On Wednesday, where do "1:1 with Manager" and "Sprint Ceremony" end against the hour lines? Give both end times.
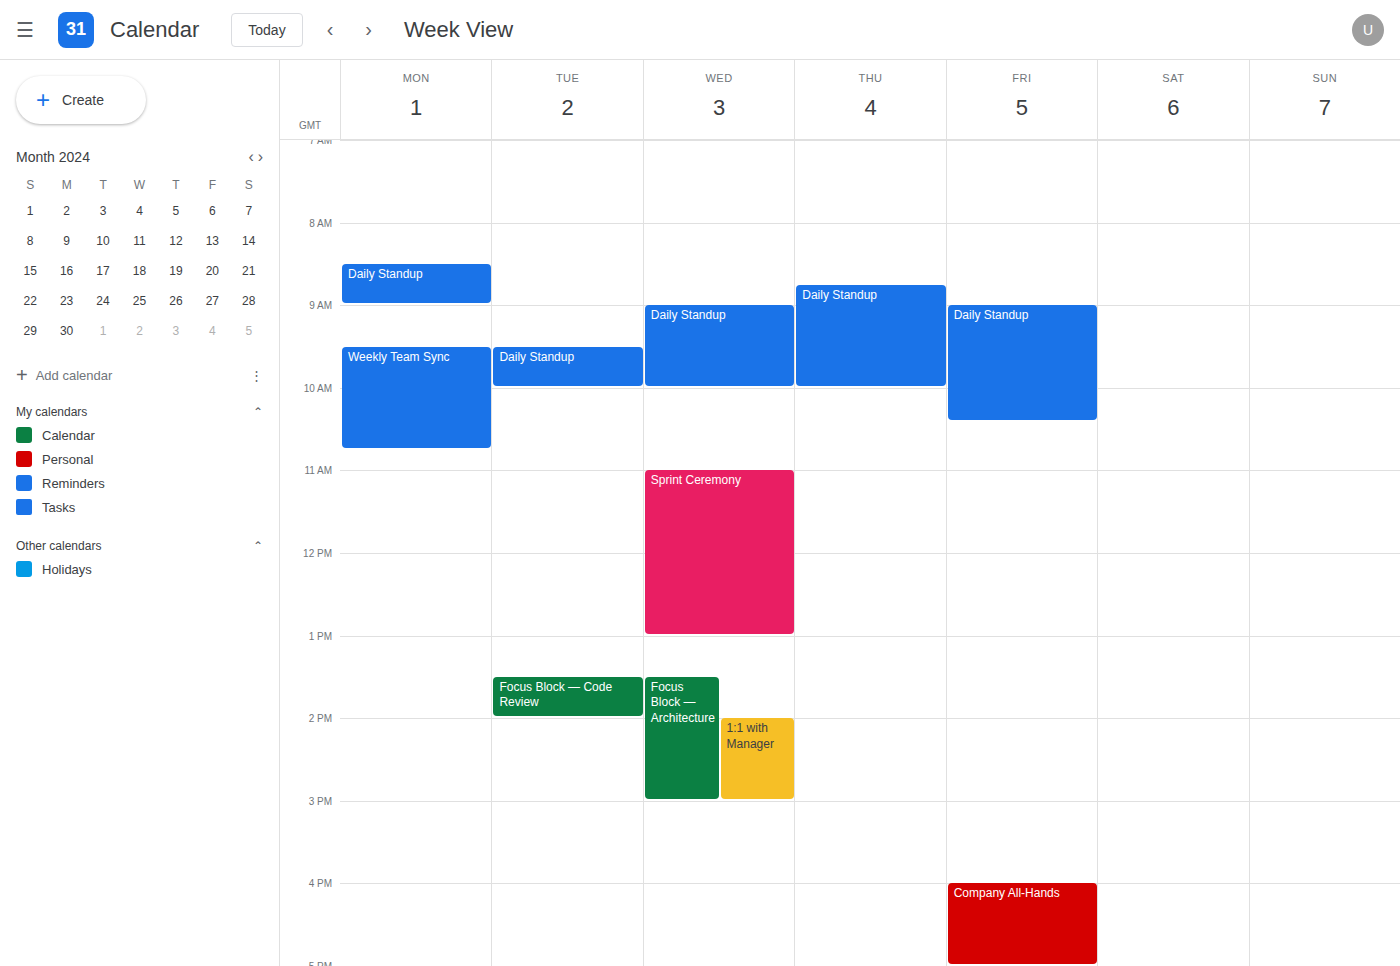
"1:1 with Manager": 3:00 PM, exactly on the 3 PM line. "Sprint Ceremony": 1:00 PM, exactly on the 1 PM line.